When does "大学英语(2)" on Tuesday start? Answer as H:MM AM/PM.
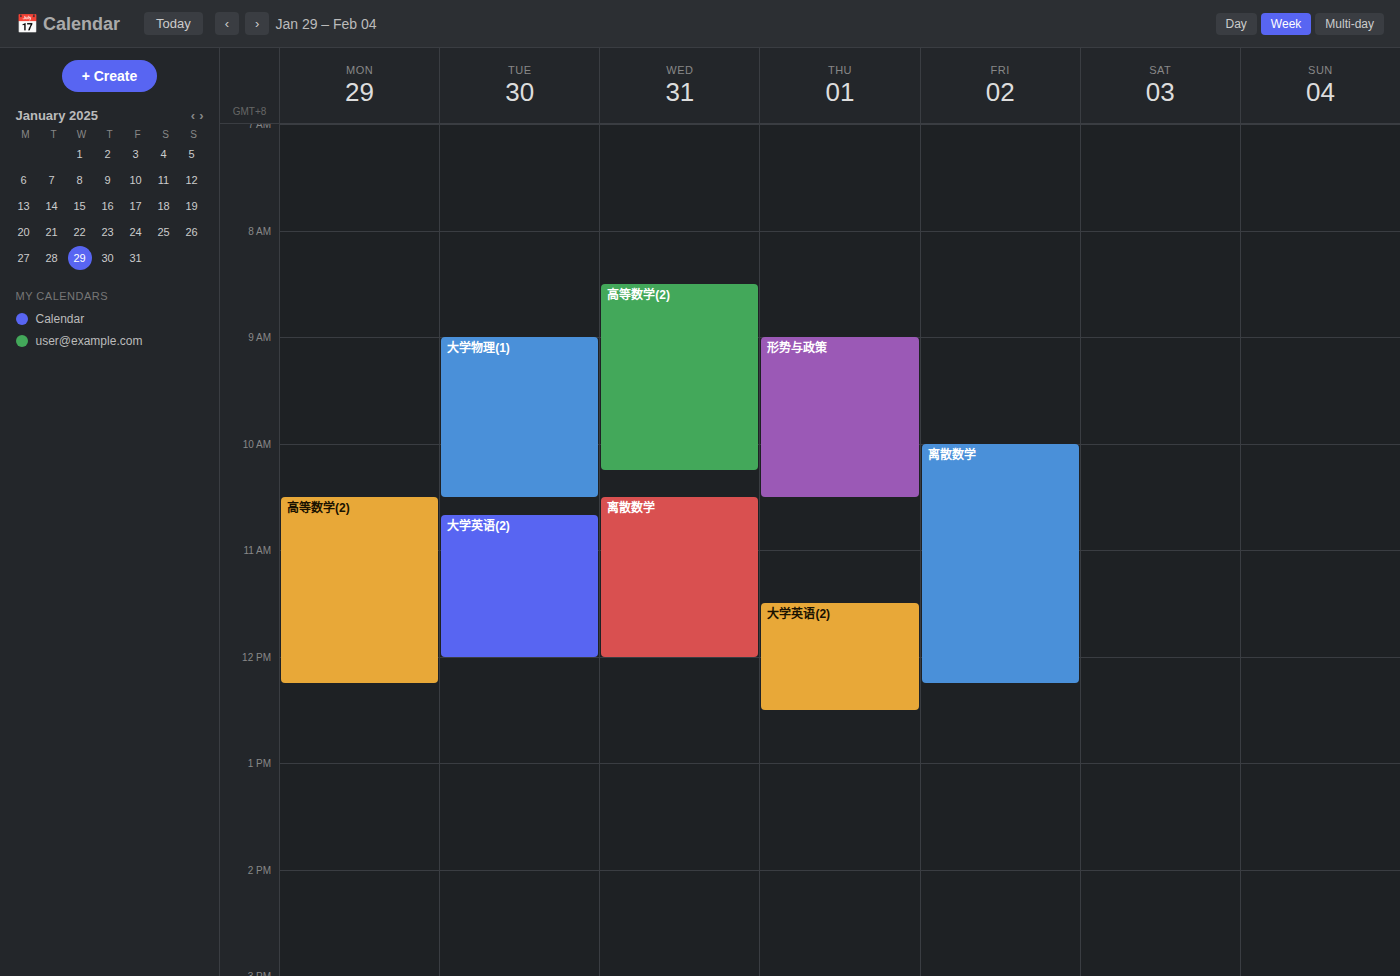
10:40 AM